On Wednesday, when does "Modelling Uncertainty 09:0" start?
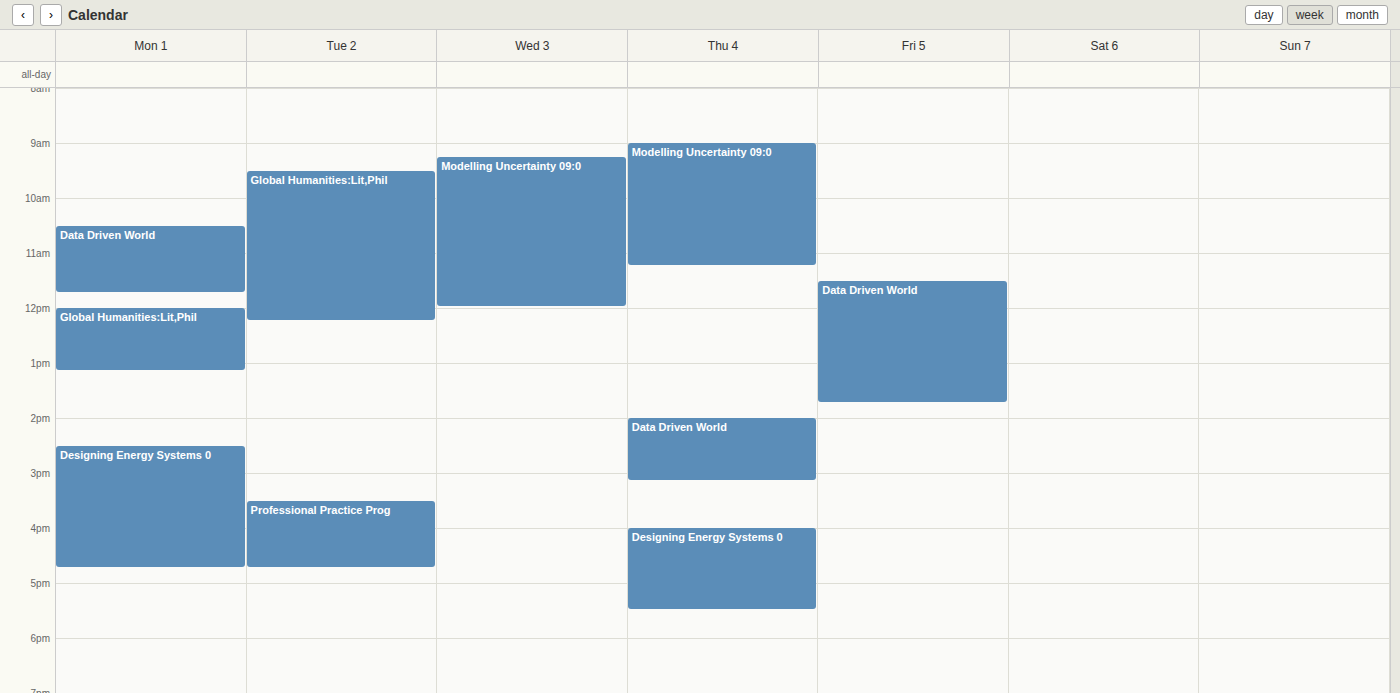
9:15 AM